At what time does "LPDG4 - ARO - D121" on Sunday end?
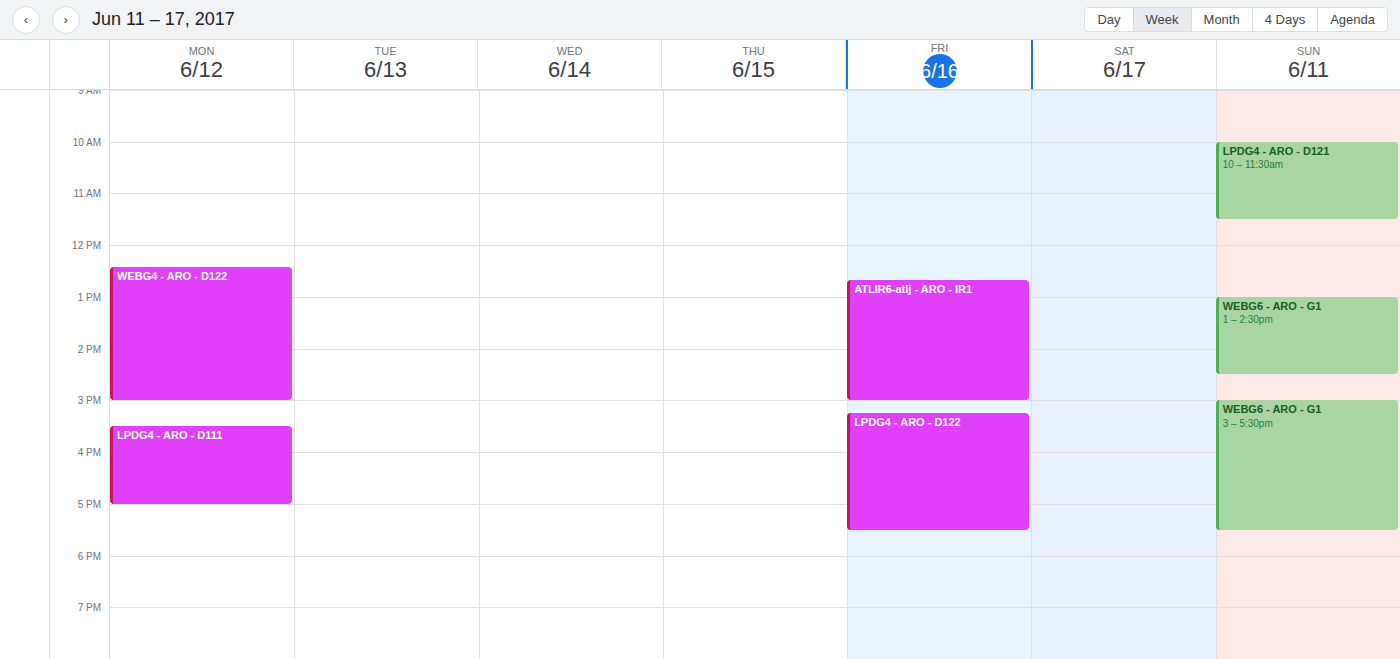
11:30 AM